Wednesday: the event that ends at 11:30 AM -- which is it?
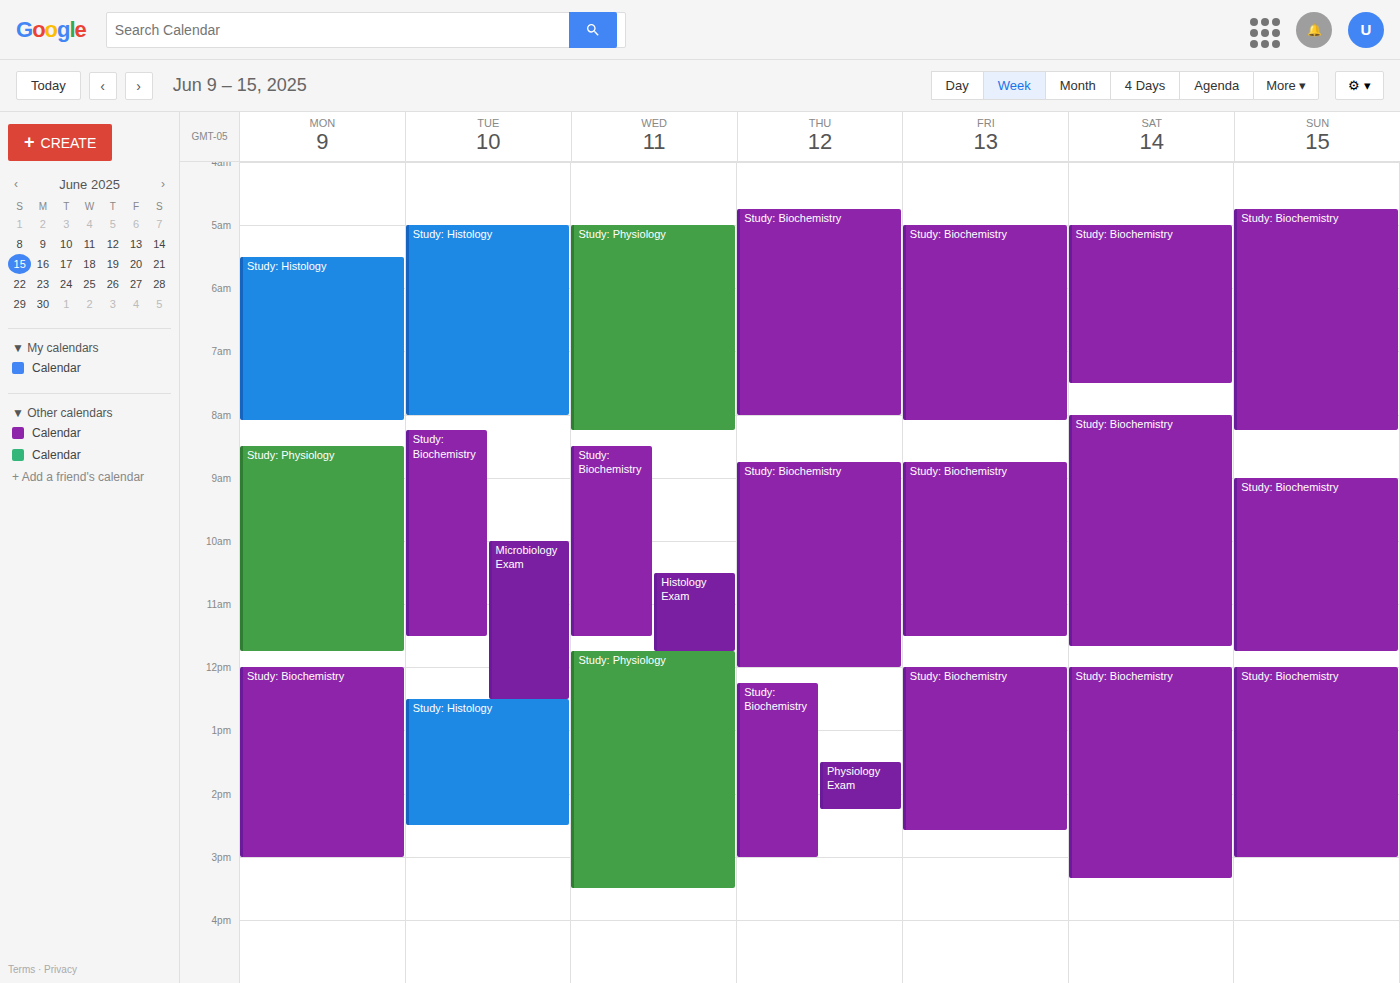
"Study: Biochemistry"